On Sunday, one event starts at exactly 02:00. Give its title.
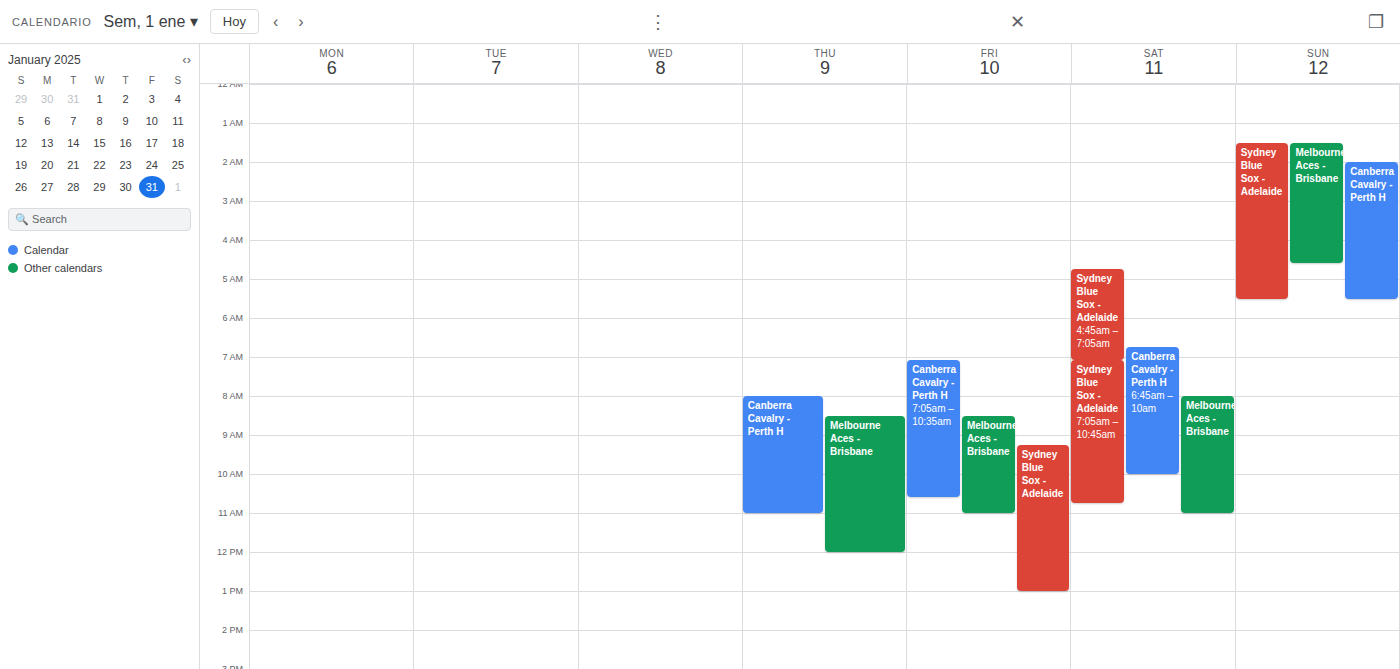
"Canberra Cavalry - Perth H"